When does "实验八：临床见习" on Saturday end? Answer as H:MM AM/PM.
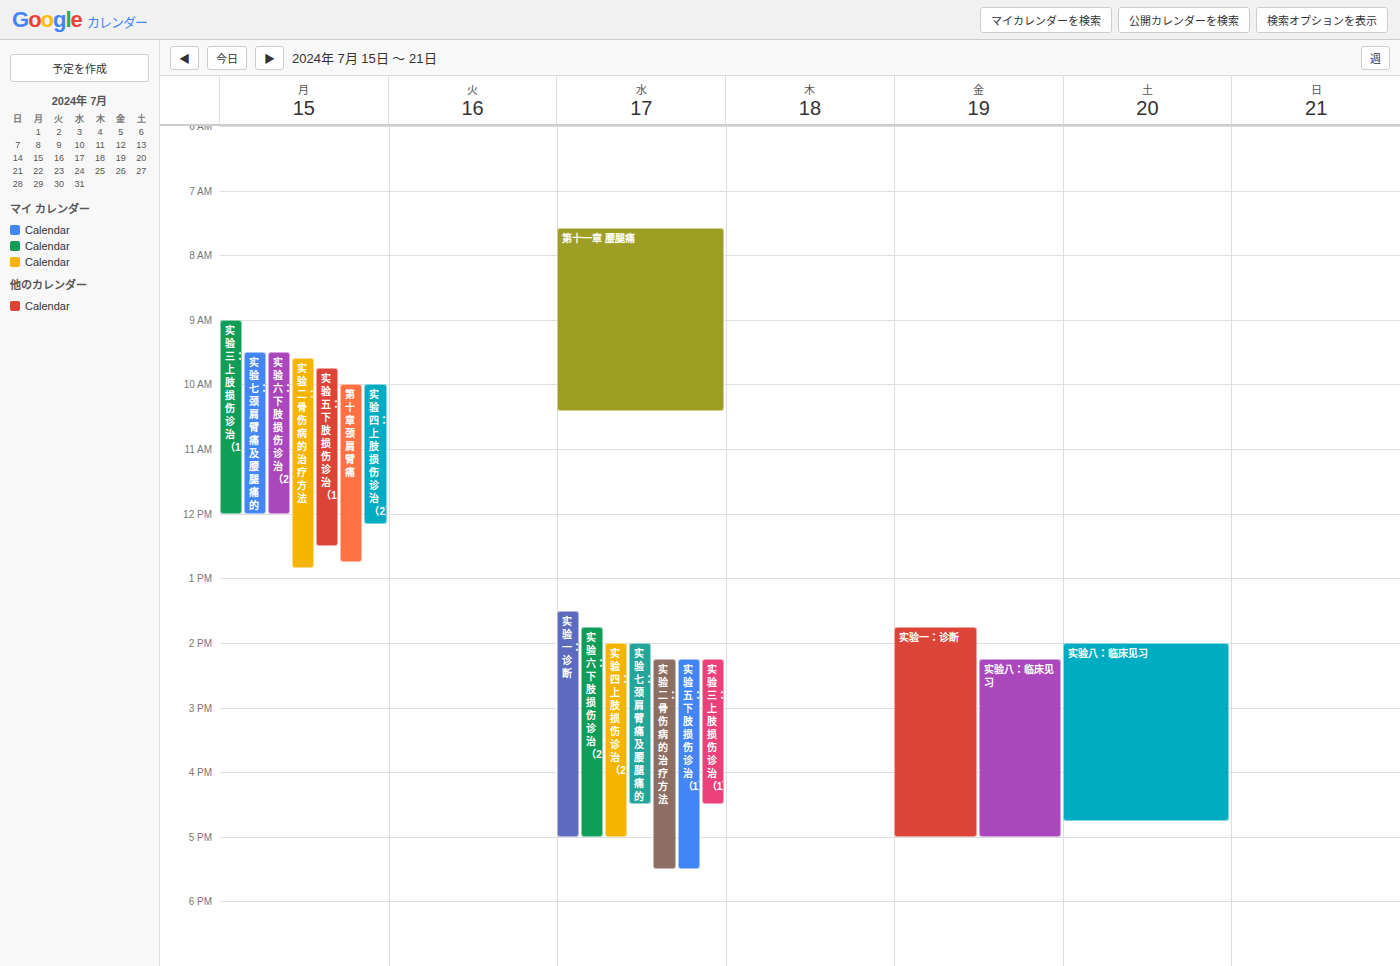
4:45 PM